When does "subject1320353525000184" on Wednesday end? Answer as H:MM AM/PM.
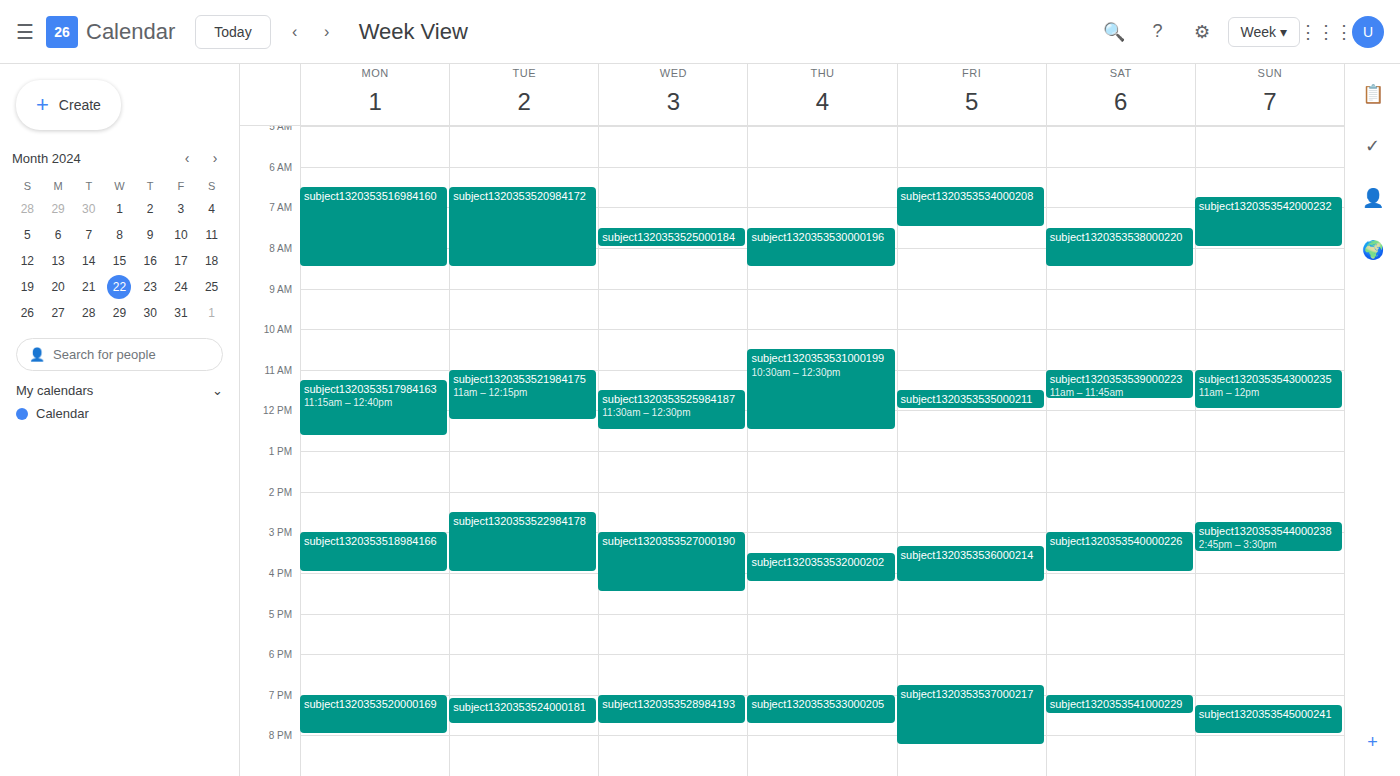
8:00 AM